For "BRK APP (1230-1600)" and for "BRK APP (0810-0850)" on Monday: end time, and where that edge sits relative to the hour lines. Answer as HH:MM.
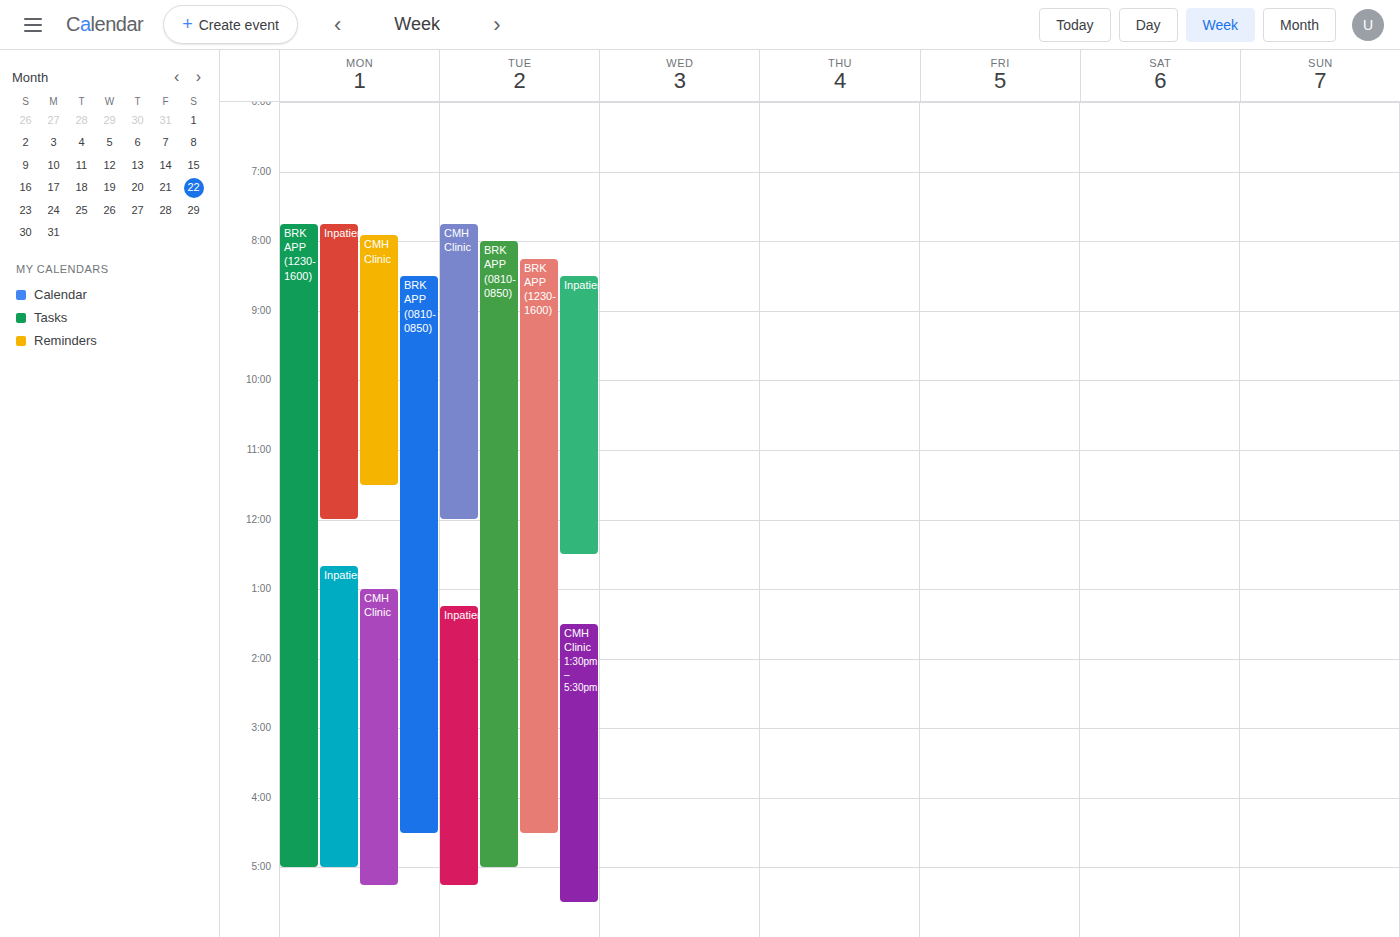
"BRK APP (1230-1600)": 17:00, exactly on the 17:00 line. "BRK APP (0810-0850)": 16:30, halfway between the 16:00 and 17:00 lines.